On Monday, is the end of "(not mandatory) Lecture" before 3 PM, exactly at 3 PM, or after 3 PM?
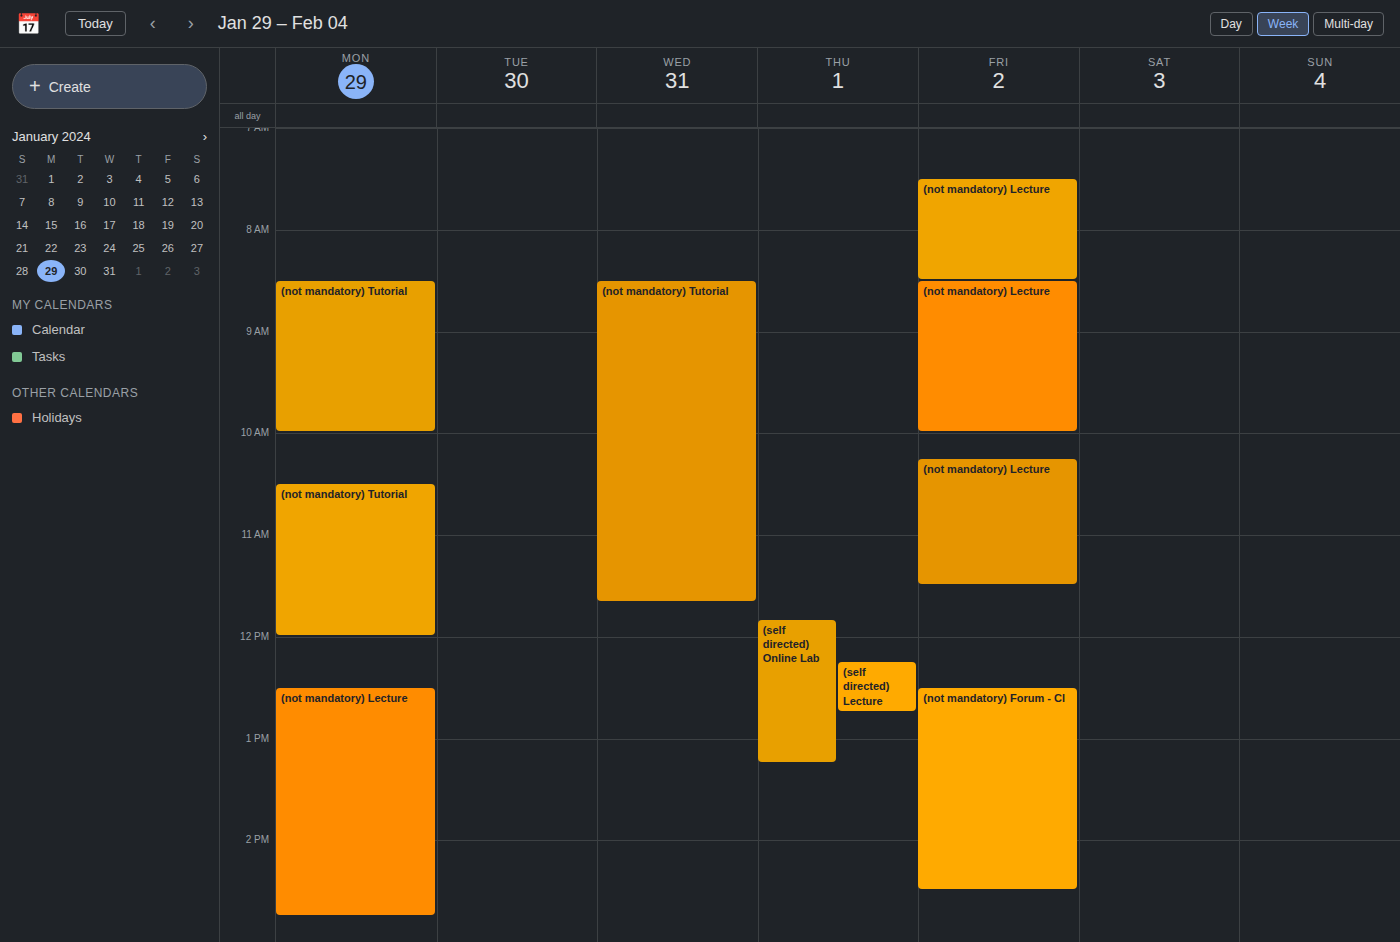
2:45 PM -- before 3 PM, 15 minutes above the 3 PM line.